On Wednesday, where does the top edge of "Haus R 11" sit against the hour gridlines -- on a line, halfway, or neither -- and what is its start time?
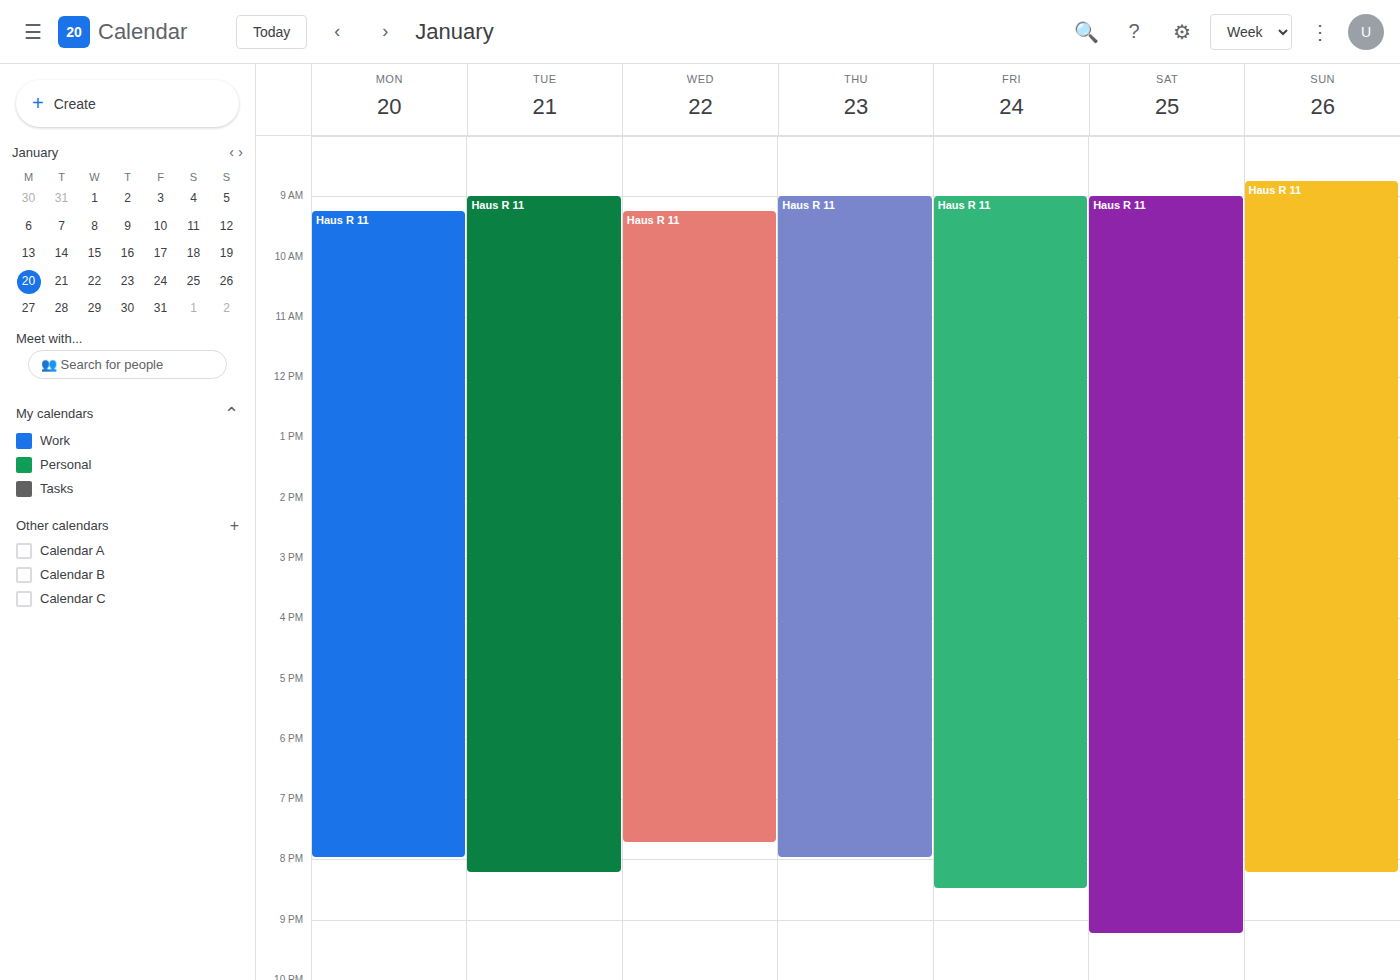
9:15 AM -- neither: a quarter of the way from the 9 AM line to the 10 AM line.